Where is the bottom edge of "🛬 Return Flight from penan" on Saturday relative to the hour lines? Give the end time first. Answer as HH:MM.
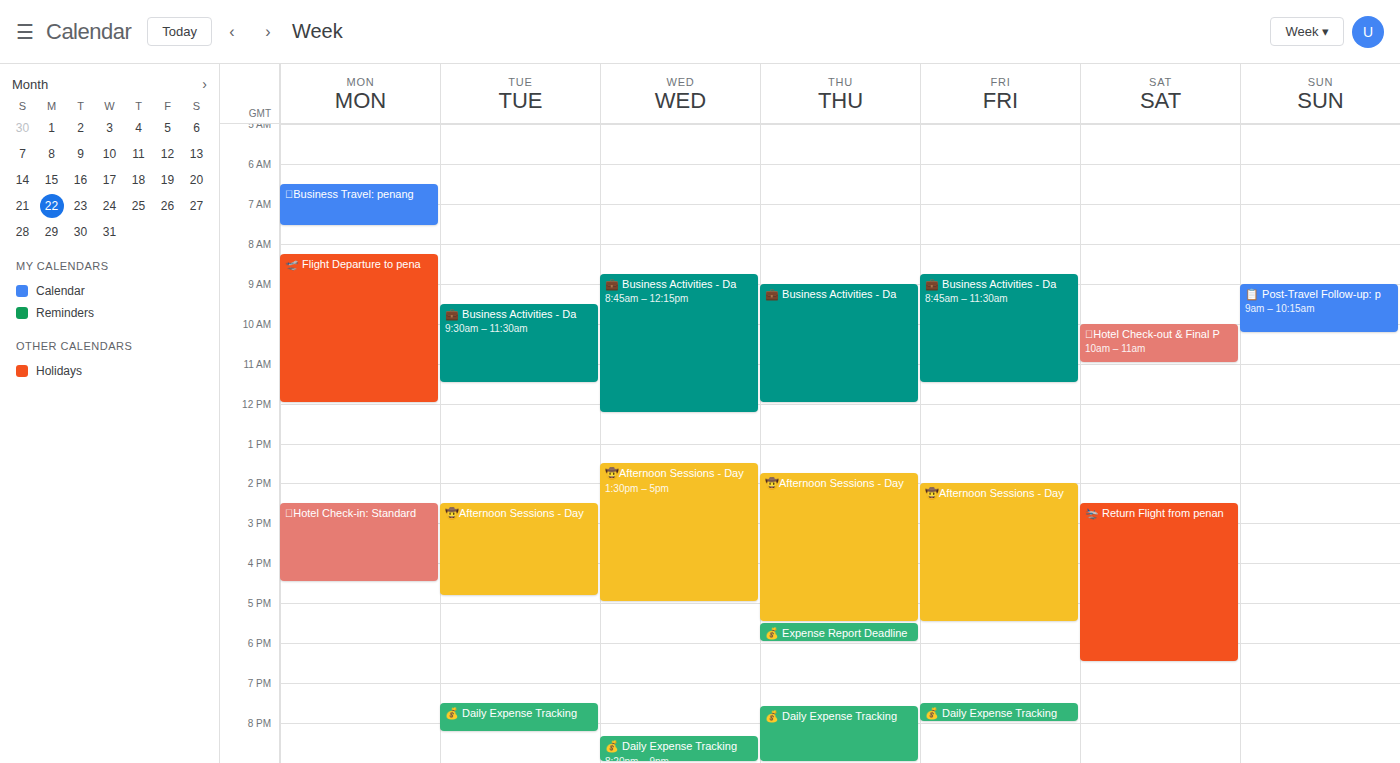
18:30 -- halfway between the 18:00 and 19:00 lines.